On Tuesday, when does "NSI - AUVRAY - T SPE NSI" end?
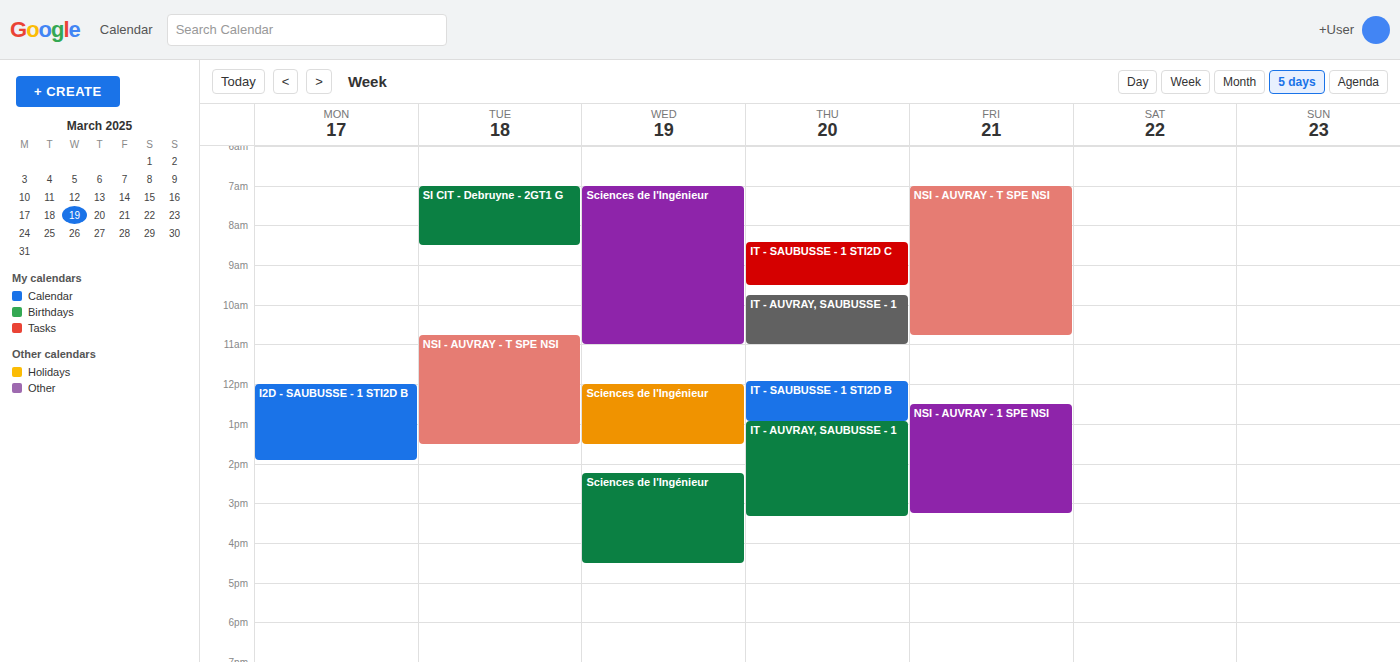
1:30 PM